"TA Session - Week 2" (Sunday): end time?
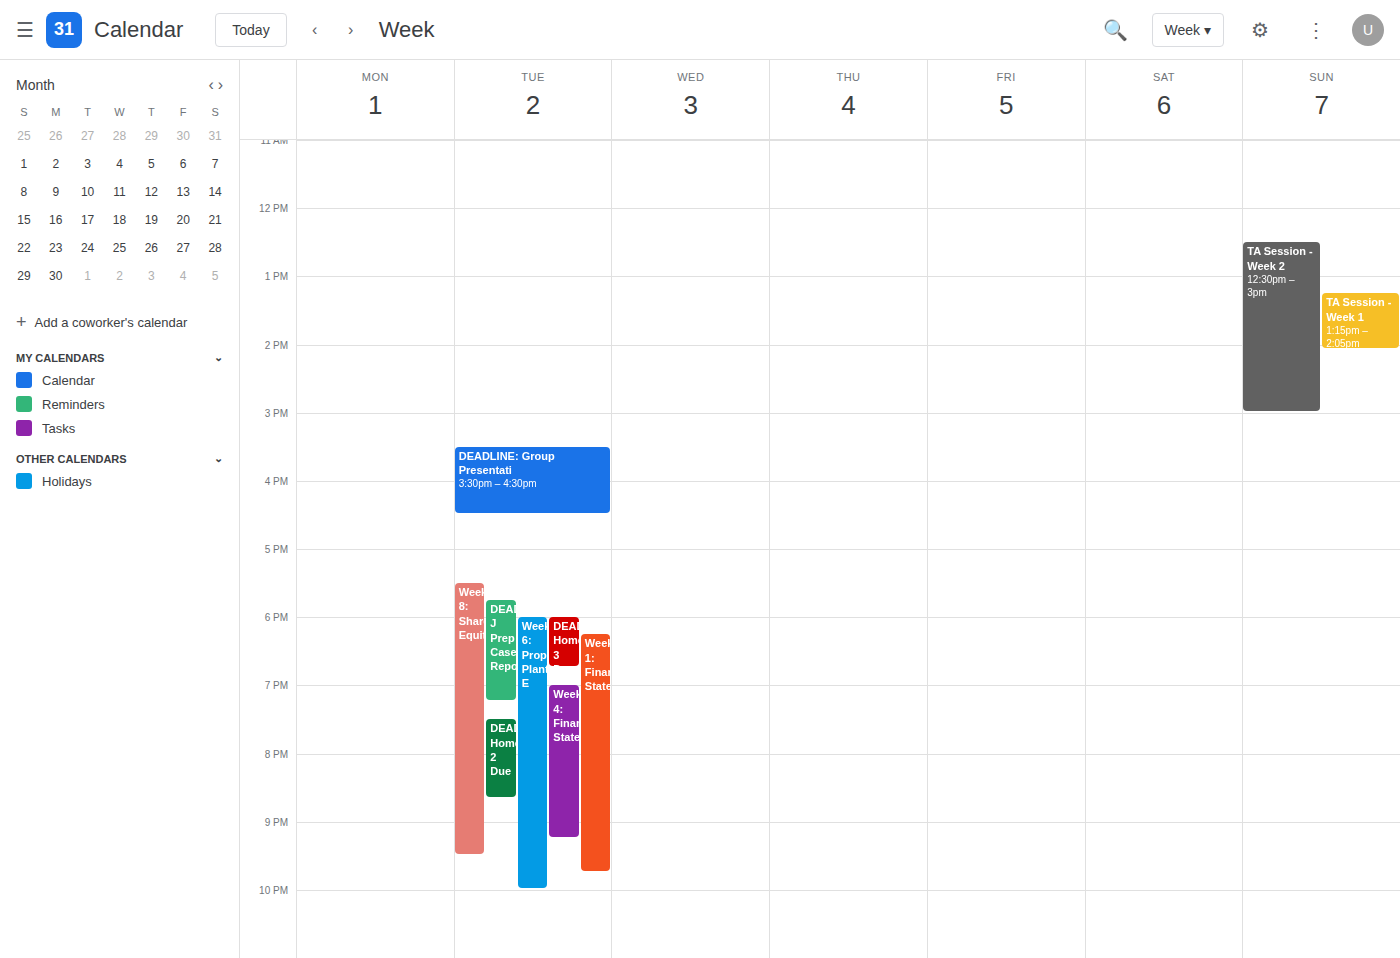
3:00 PM